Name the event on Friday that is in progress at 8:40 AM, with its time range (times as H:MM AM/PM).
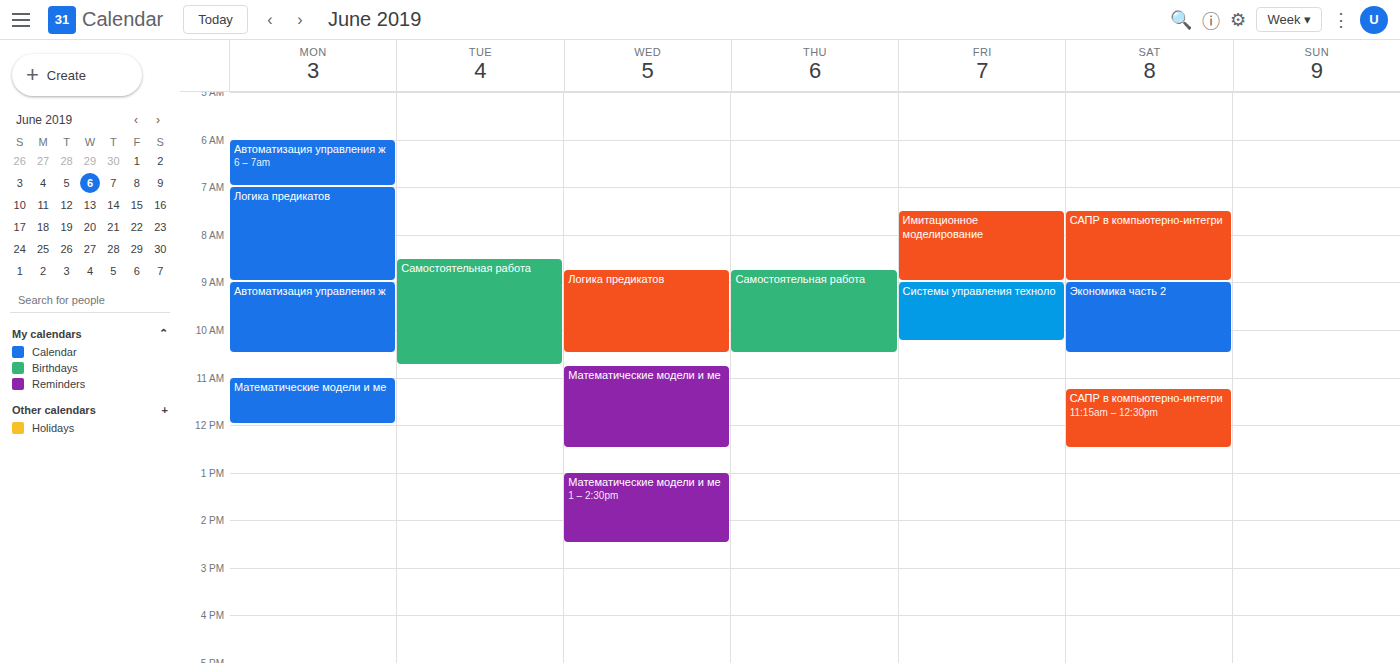
"Имитационное моделирование", 7:30 AM to 9:00 AM